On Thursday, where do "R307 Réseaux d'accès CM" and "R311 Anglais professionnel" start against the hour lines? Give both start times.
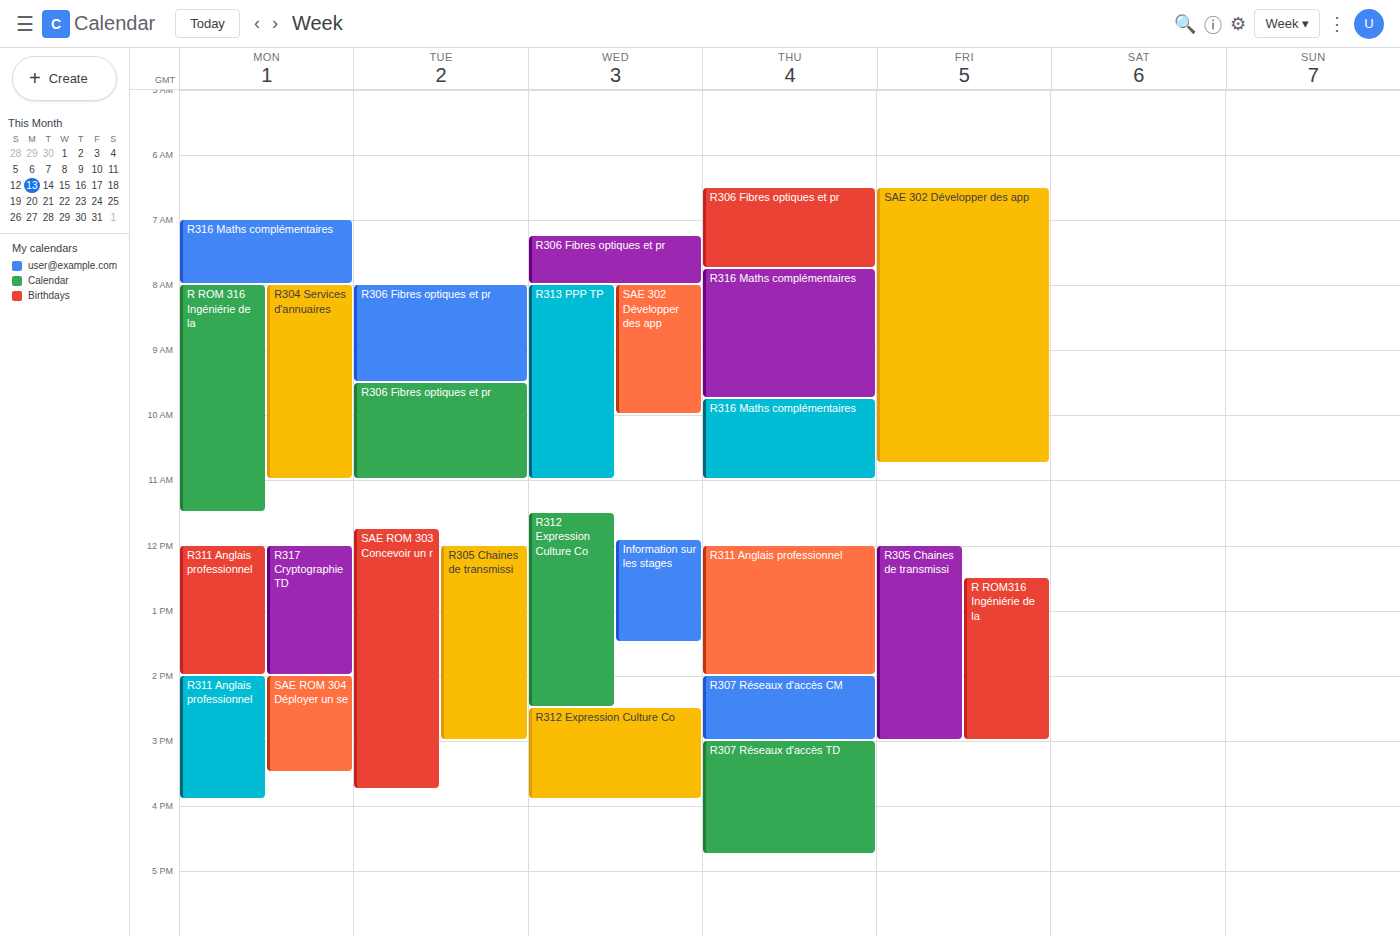
"R307 Réseaux d'accès CM": 14:00, exactly on the 14:00 line. "R311 Anglais professionnel": 12:00, exactly on the 12:00 line.